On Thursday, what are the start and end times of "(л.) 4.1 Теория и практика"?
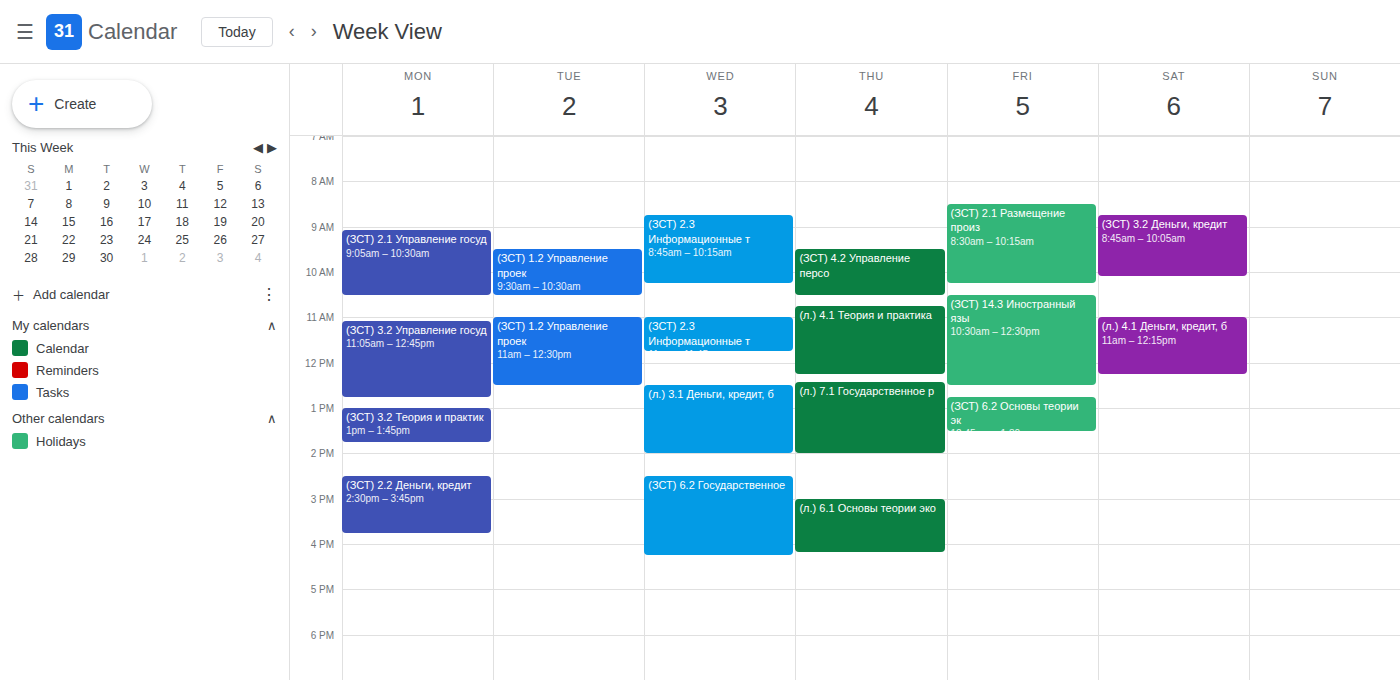
10:45 AM to 12:15 PM